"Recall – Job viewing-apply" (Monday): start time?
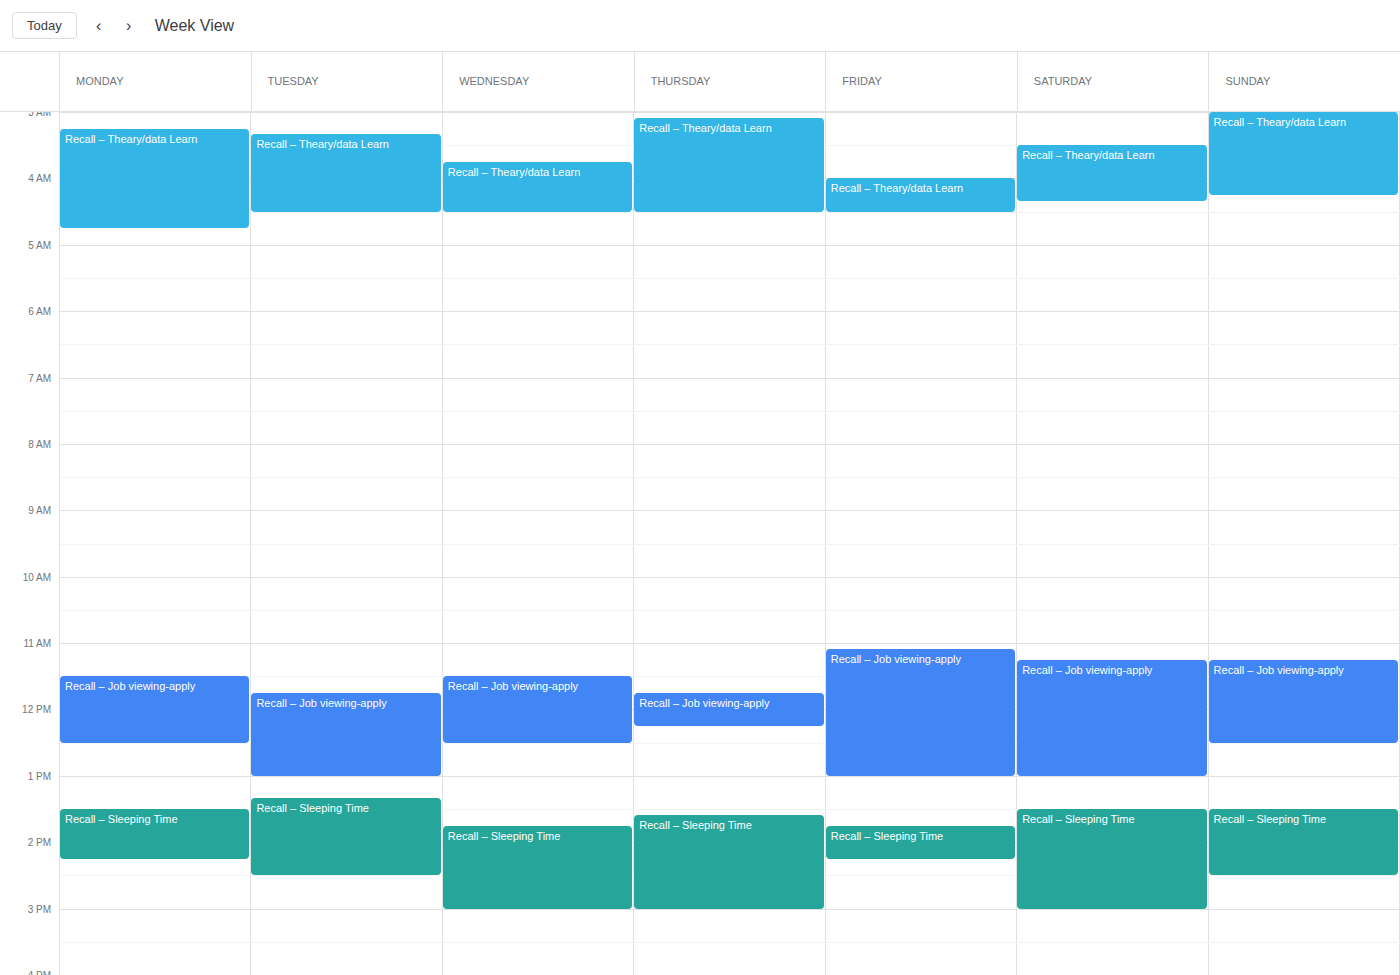
11:30